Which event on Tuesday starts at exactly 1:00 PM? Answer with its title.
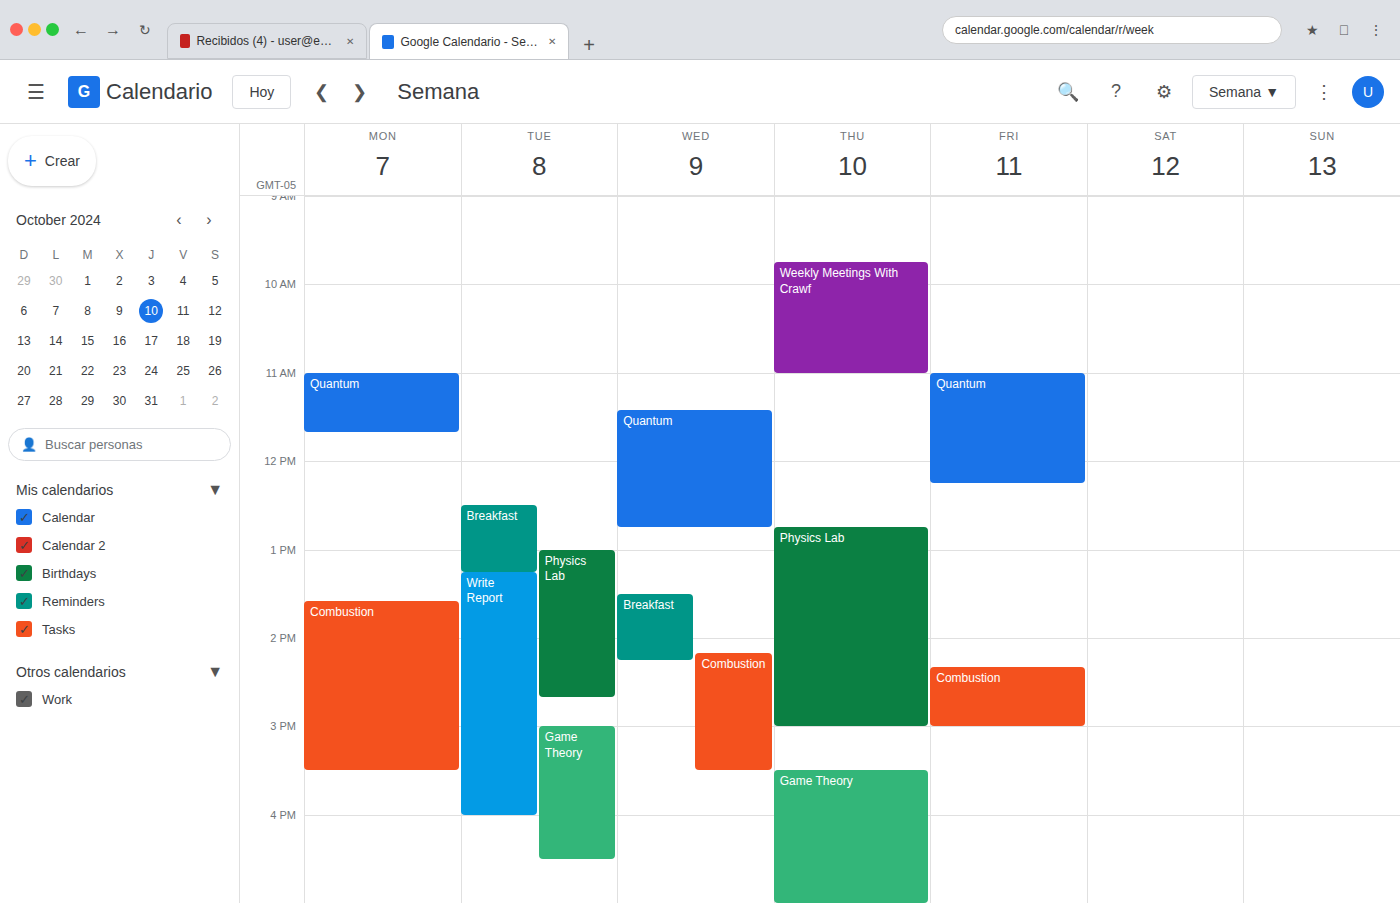
"Physics Lab"